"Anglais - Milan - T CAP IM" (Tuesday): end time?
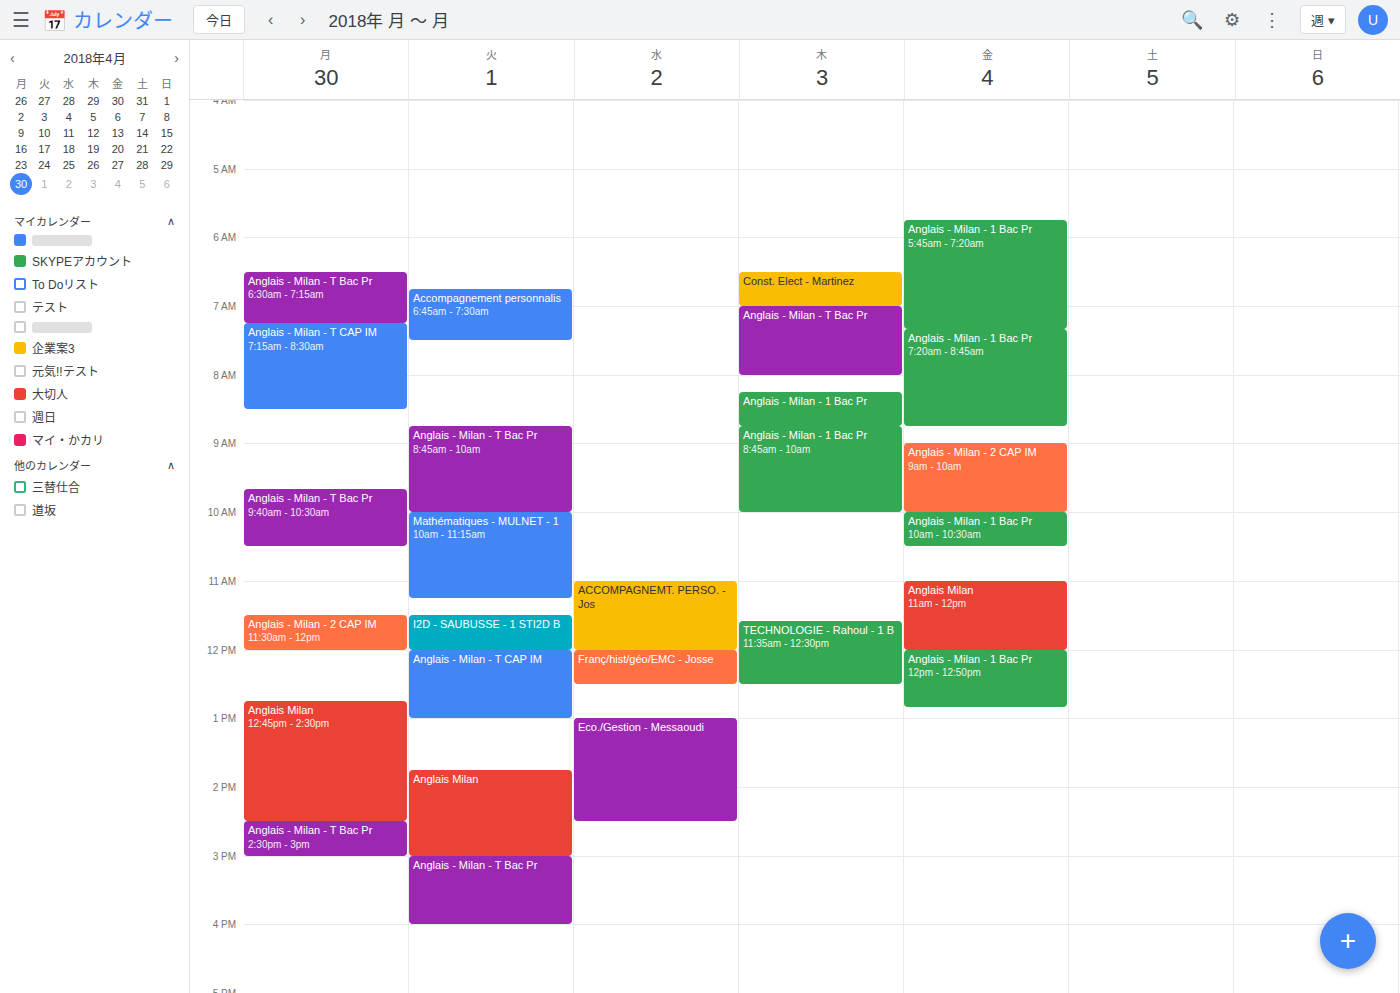
1:00 PM